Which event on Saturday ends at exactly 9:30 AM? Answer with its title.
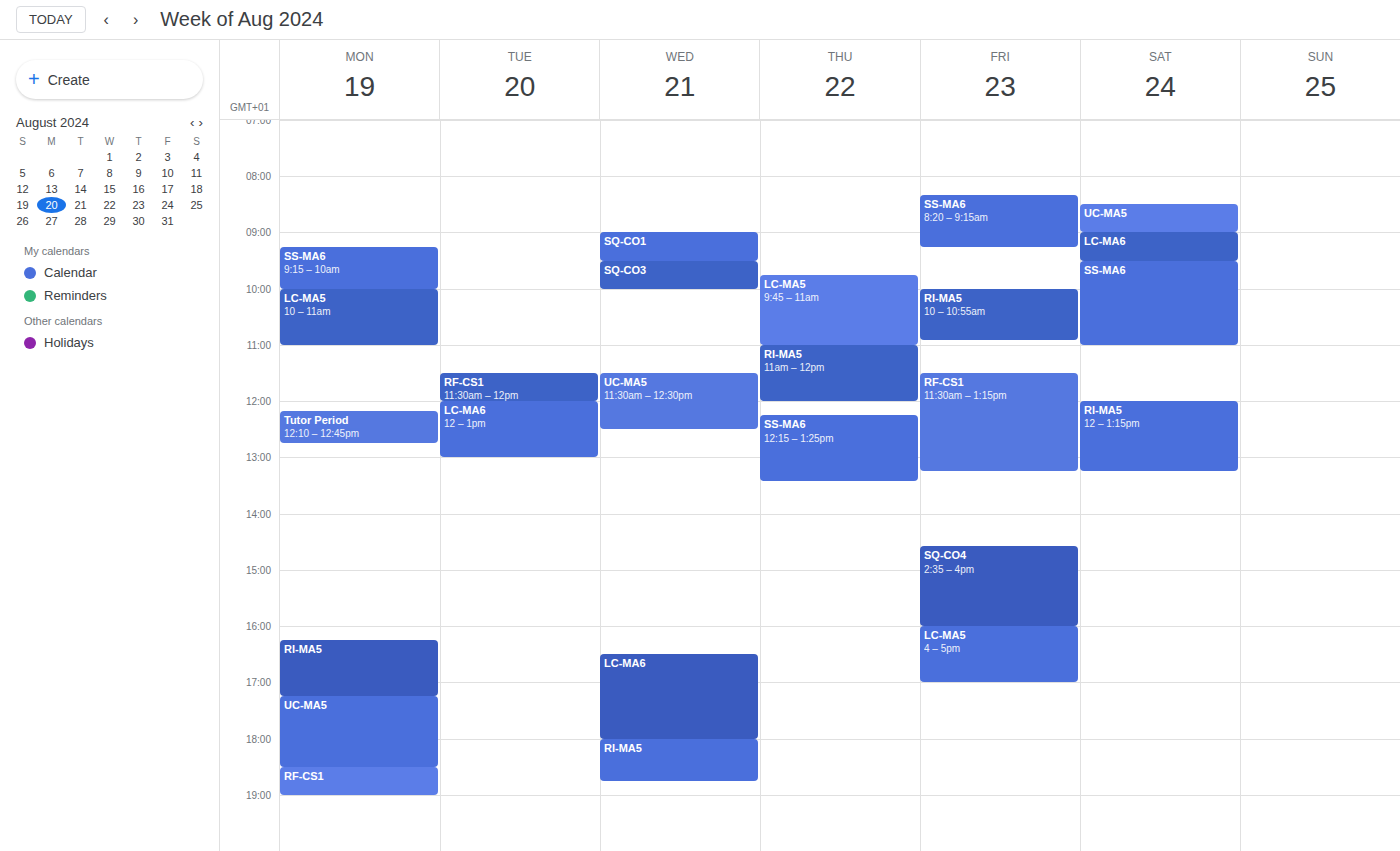
"LC-MA6"